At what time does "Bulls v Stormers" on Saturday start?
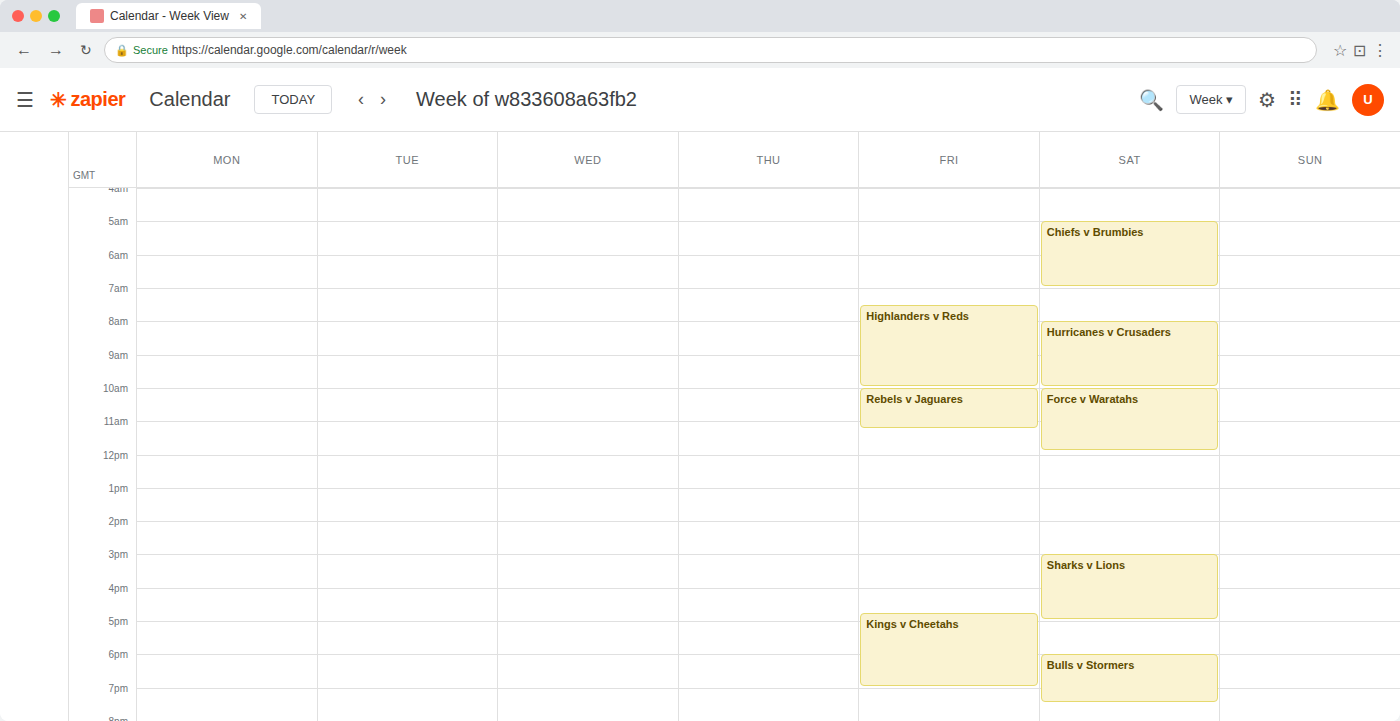
6:00 PM